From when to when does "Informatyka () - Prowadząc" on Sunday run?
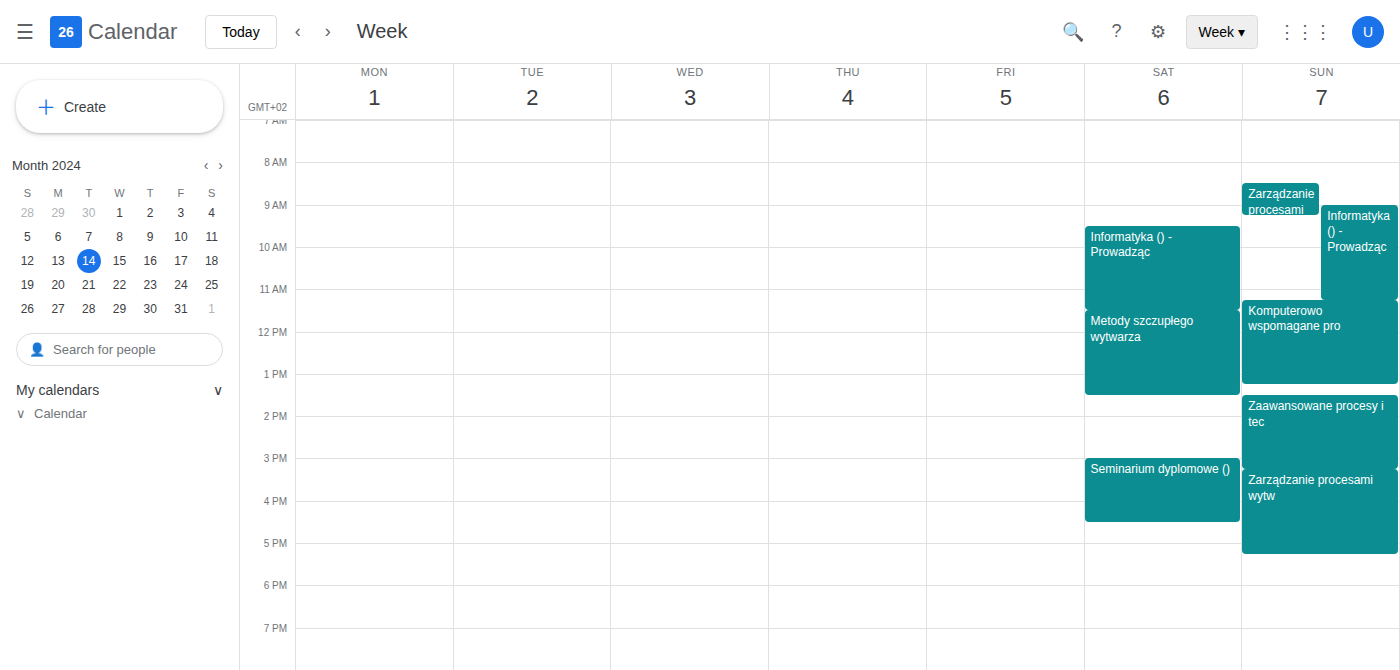
9:00 AM to 11:15 AM